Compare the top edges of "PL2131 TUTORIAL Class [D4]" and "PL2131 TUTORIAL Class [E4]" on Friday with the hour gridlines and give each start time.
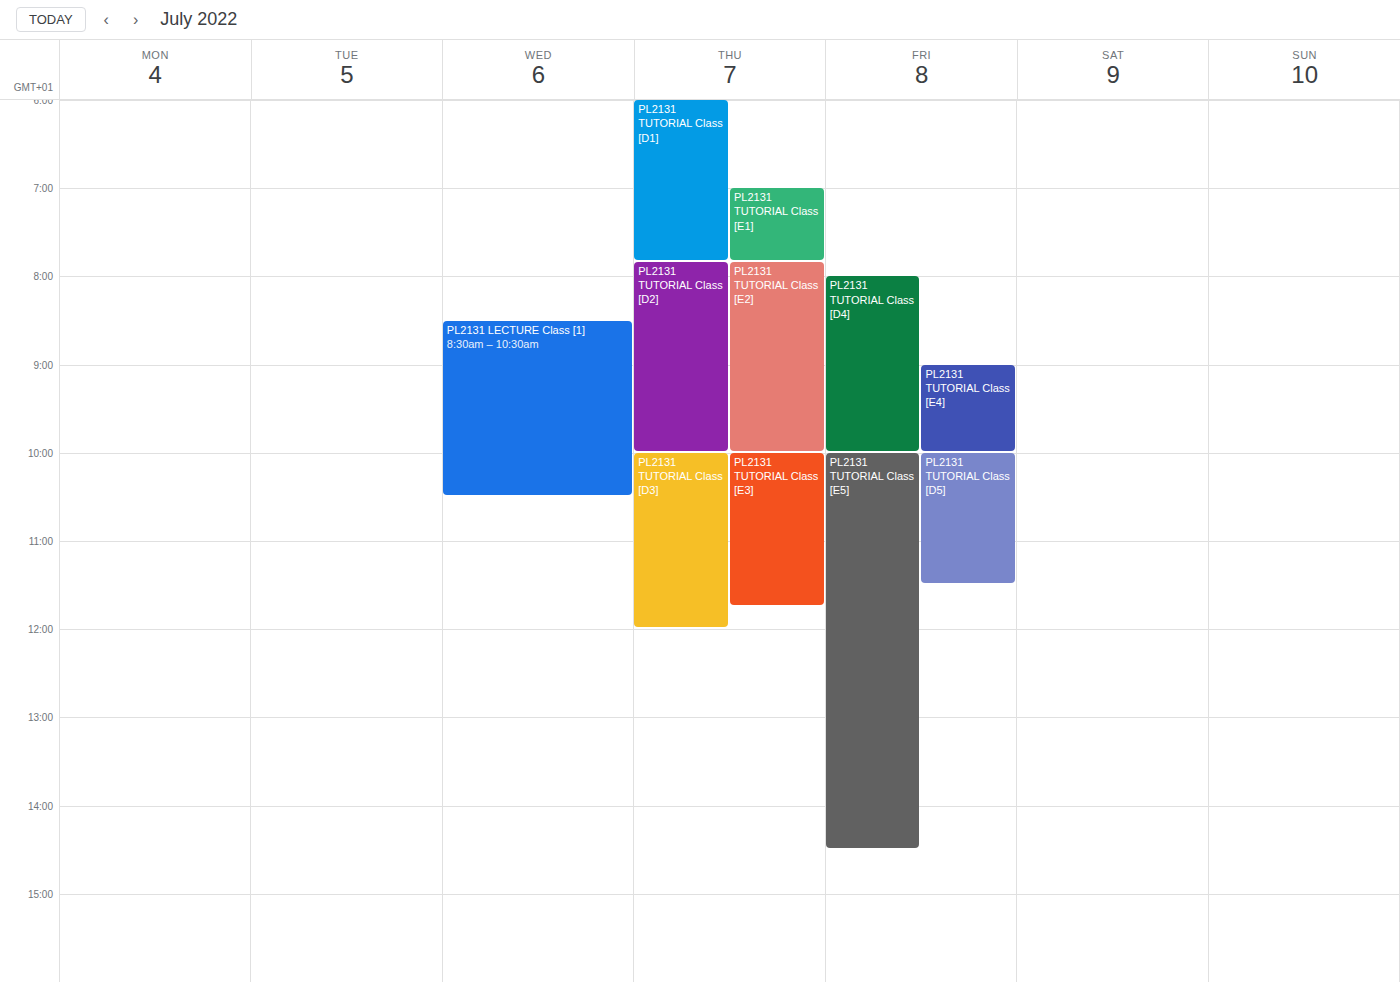
"PL2131 TUTORIAL Class [D4]": 8:00 AM, exactly on the 8 AM line. "PL2131 TUTORIAL Class [E4]": 9:00 AM, exactly on the 9 AM line.